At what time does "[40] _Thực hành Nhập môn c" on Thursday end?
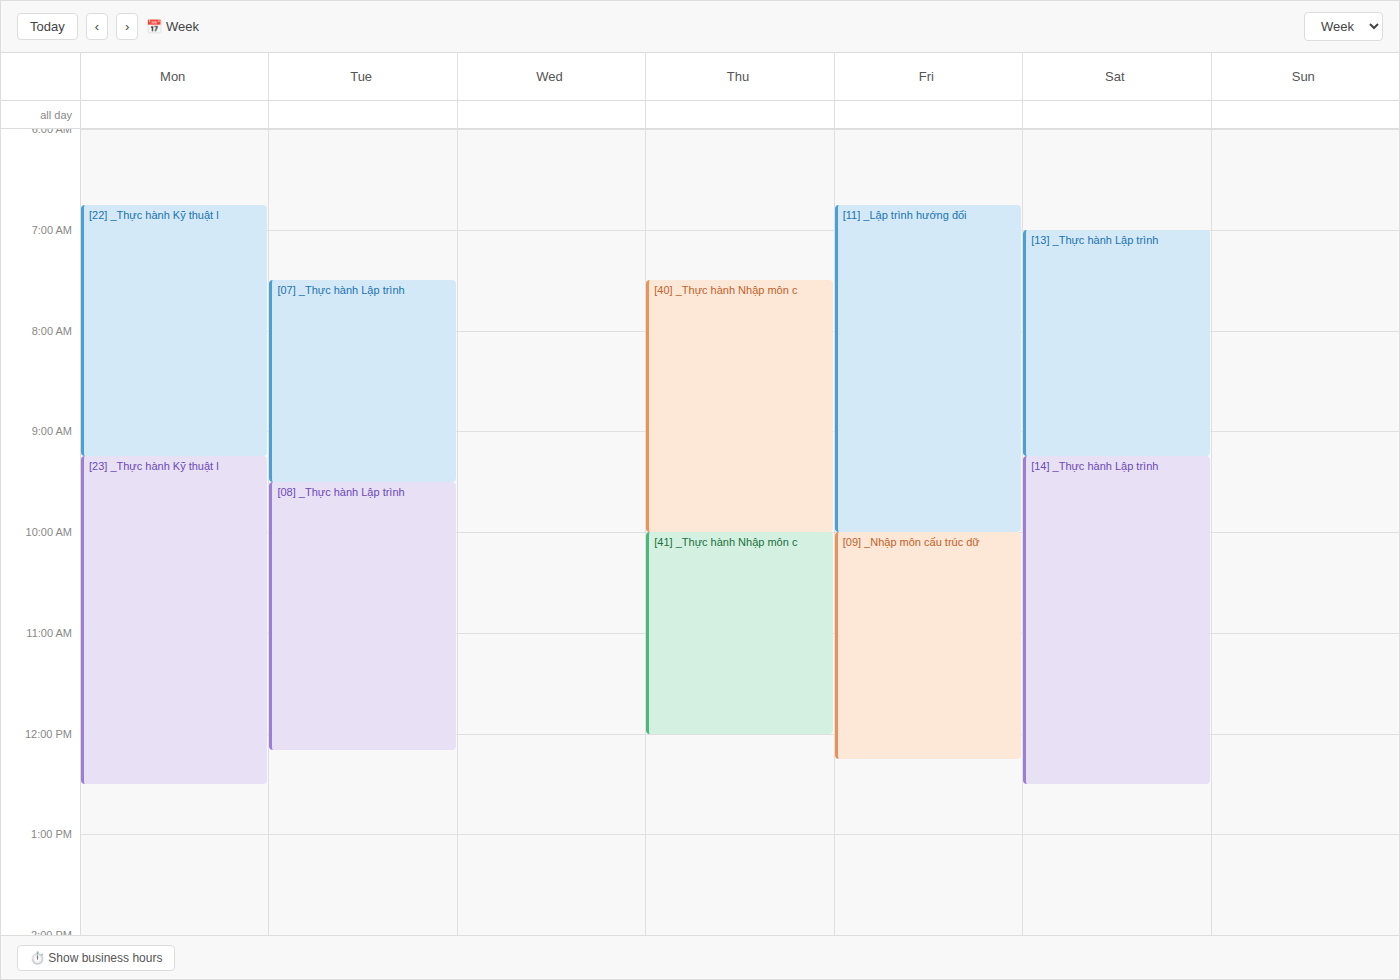
10:00 AM